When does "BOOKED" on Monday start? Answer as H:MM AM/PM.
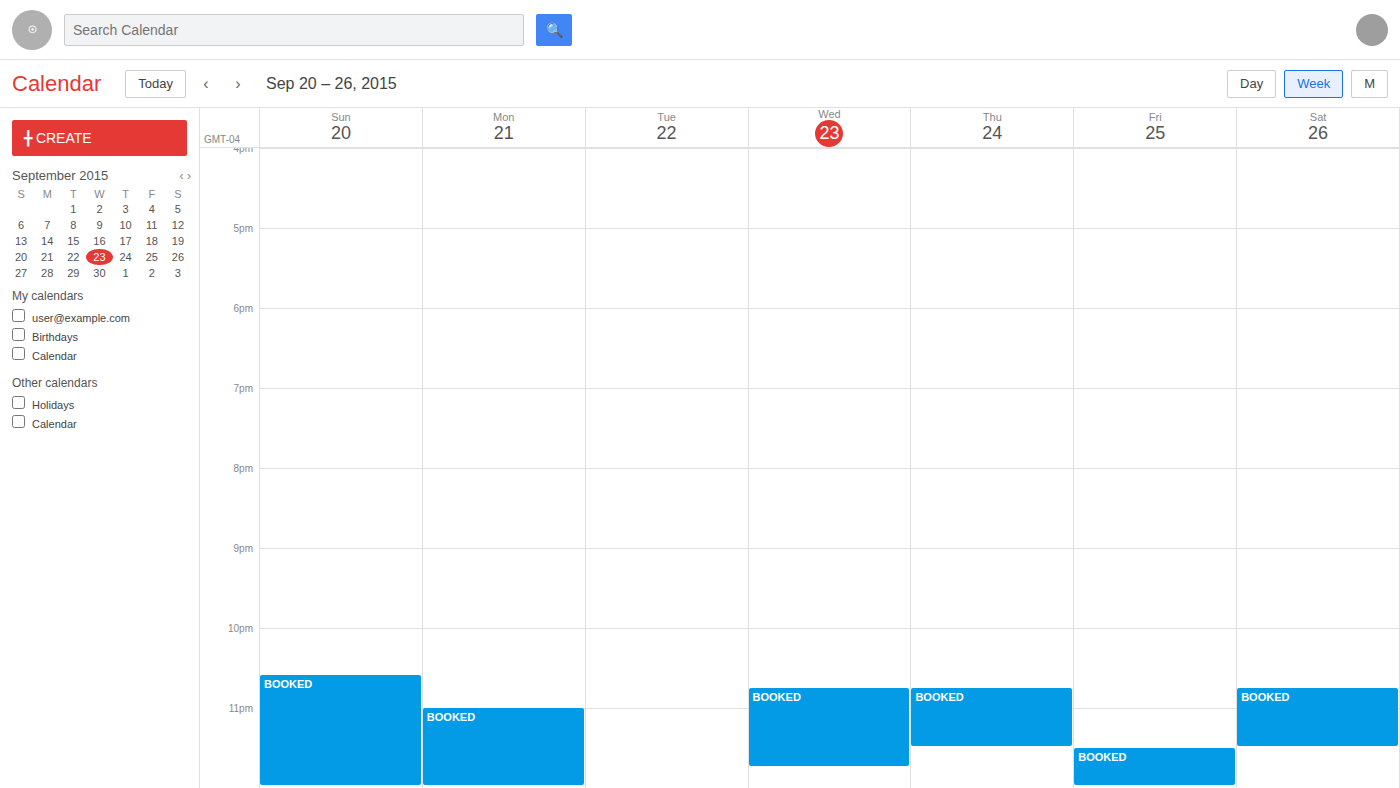
11:00 PM